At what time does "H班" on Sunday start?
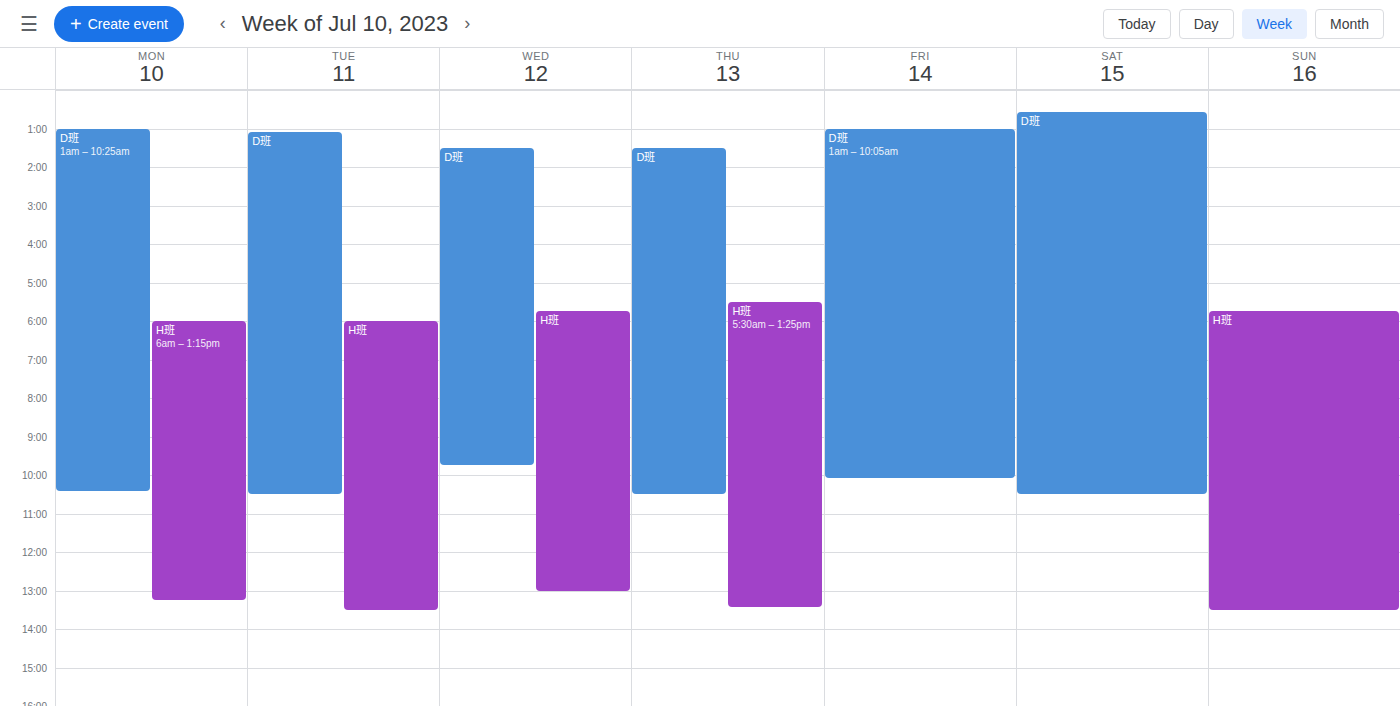
5:45 AM